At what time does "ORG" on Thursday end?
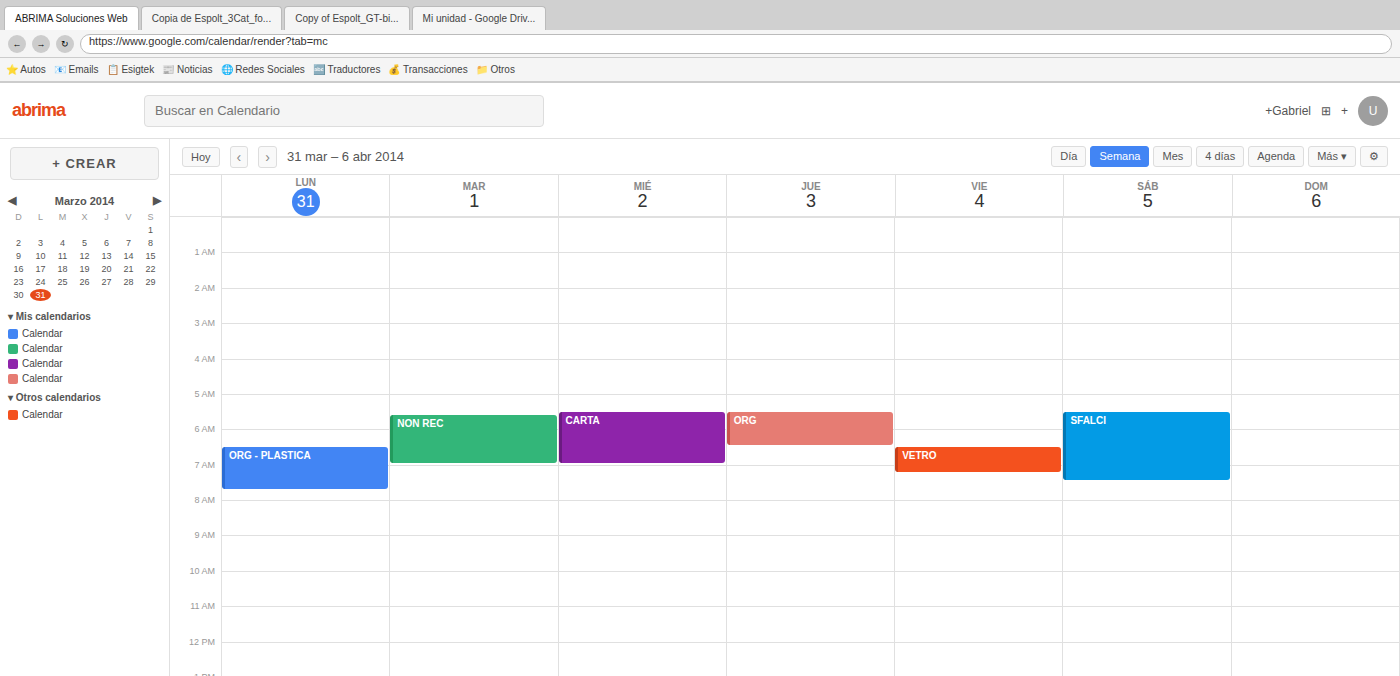
6:30 AM